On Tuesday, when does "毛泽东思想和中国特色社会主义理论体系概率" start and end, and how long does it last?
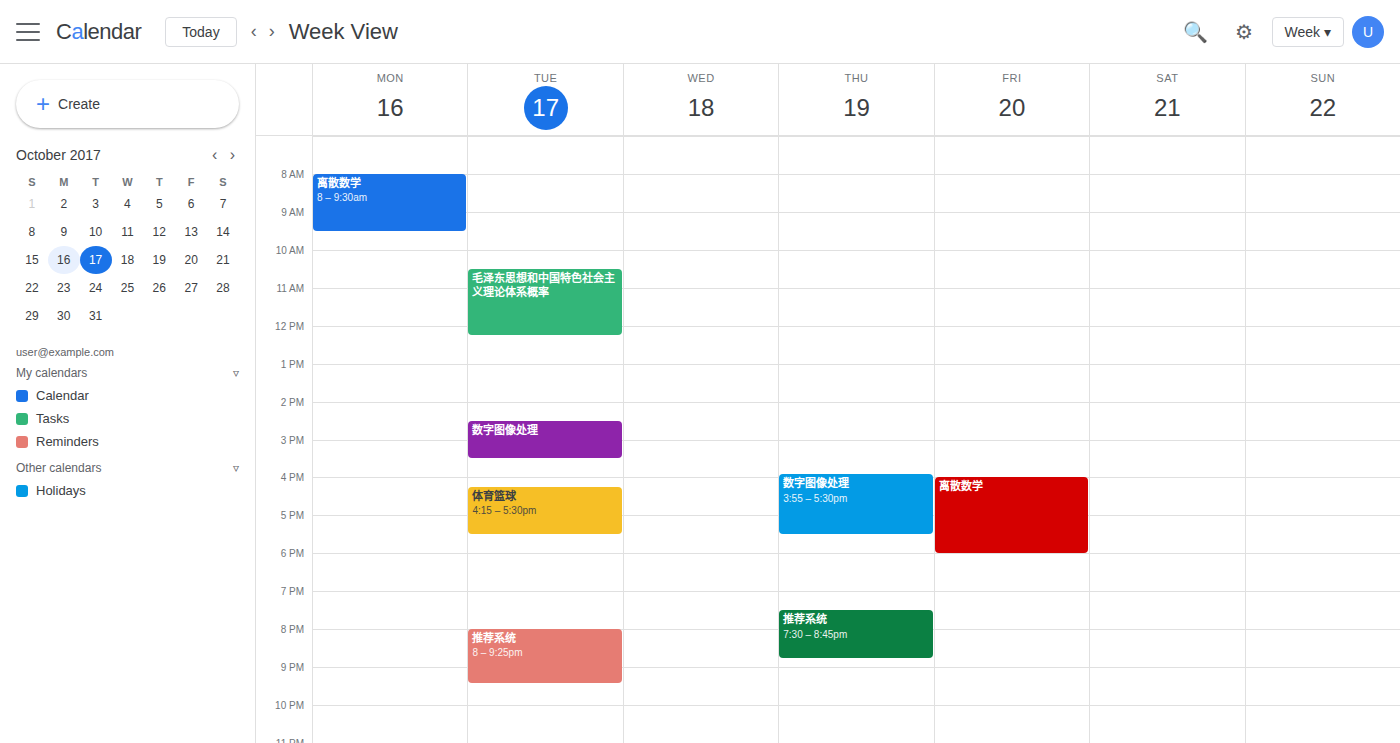
10:30 AM to 12:15 PM, 1 hour 45 minutes